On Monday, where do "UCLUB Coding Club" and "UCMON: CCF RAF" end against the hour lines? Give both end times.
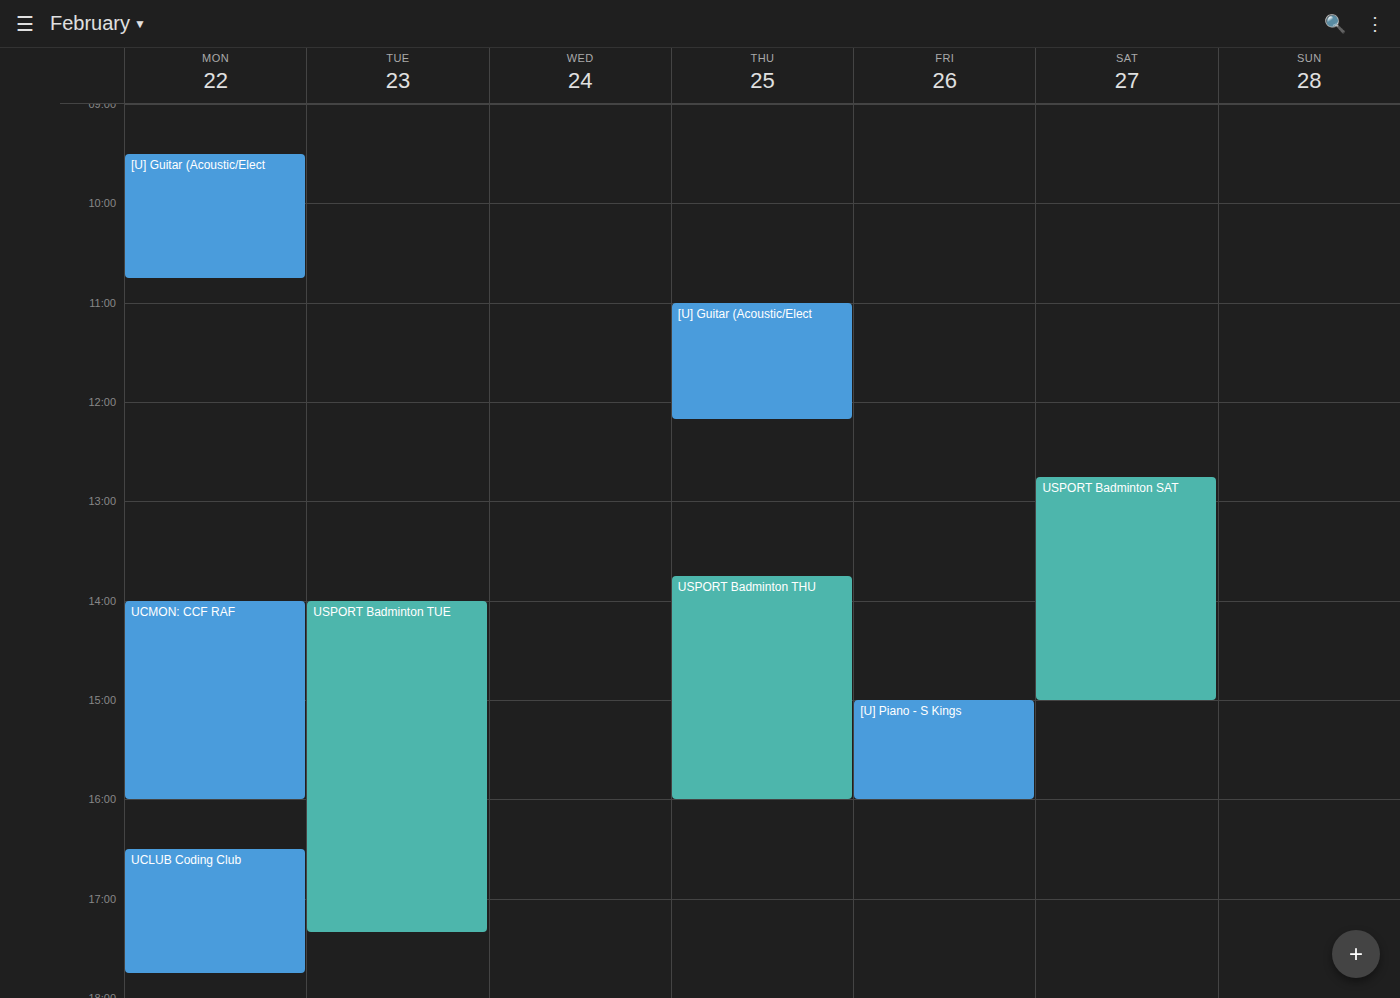
"UCLUB Coding Club": 17:45, neither: three quarters of the way from the 17:00 line to the 18:00 line. "UCMON: CCF RAF": 16:00, exactly on the 16:00 line.